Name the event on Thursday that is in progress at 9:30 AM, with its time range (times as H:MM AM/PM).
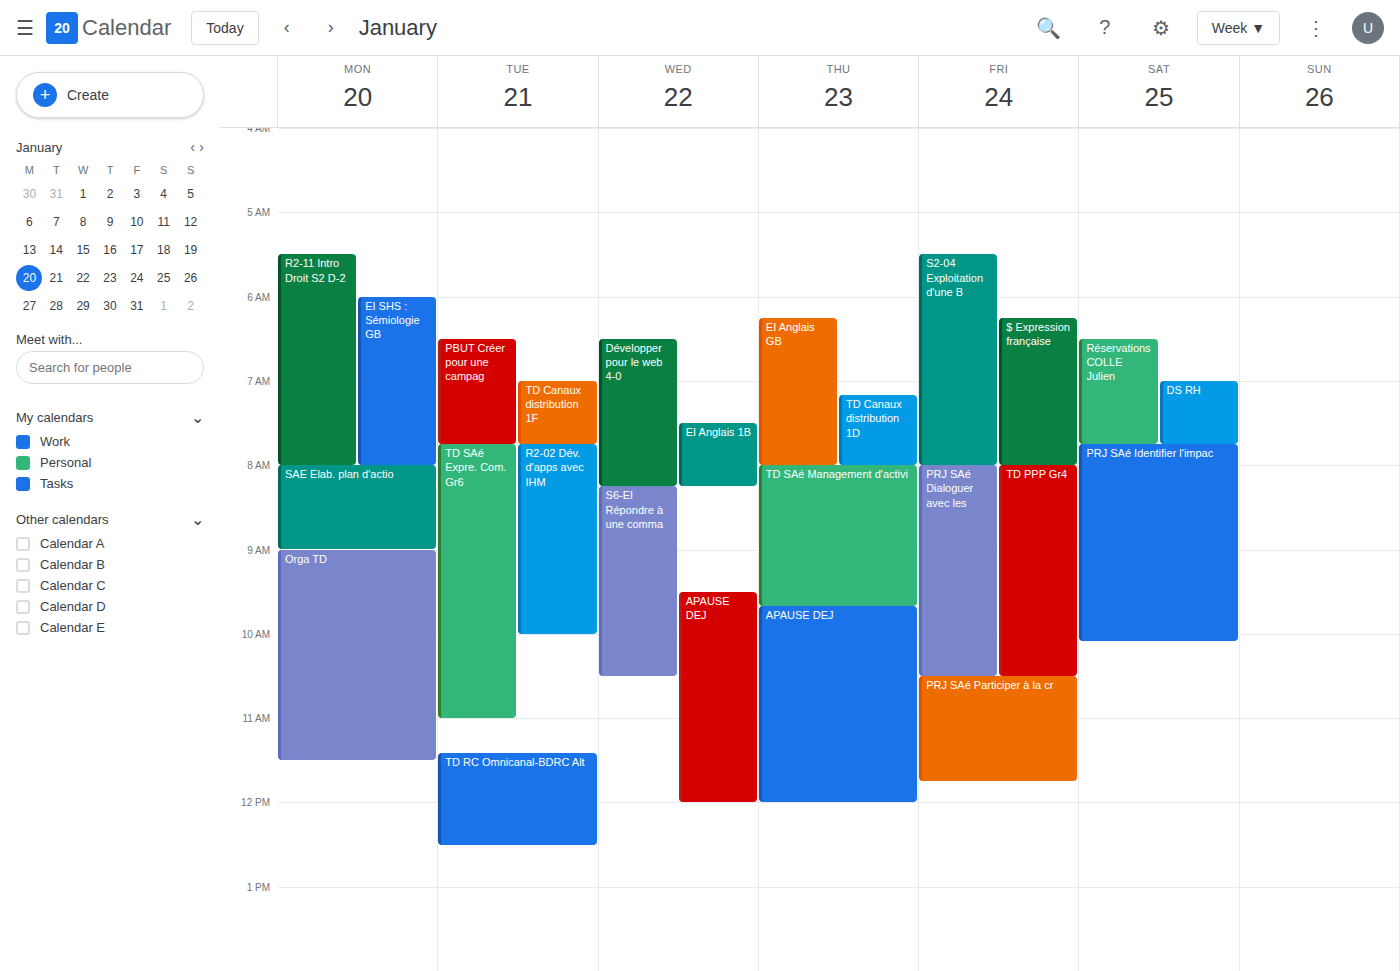
"TD SAé Management d'activi", 8:00 AM to 9:40 AM